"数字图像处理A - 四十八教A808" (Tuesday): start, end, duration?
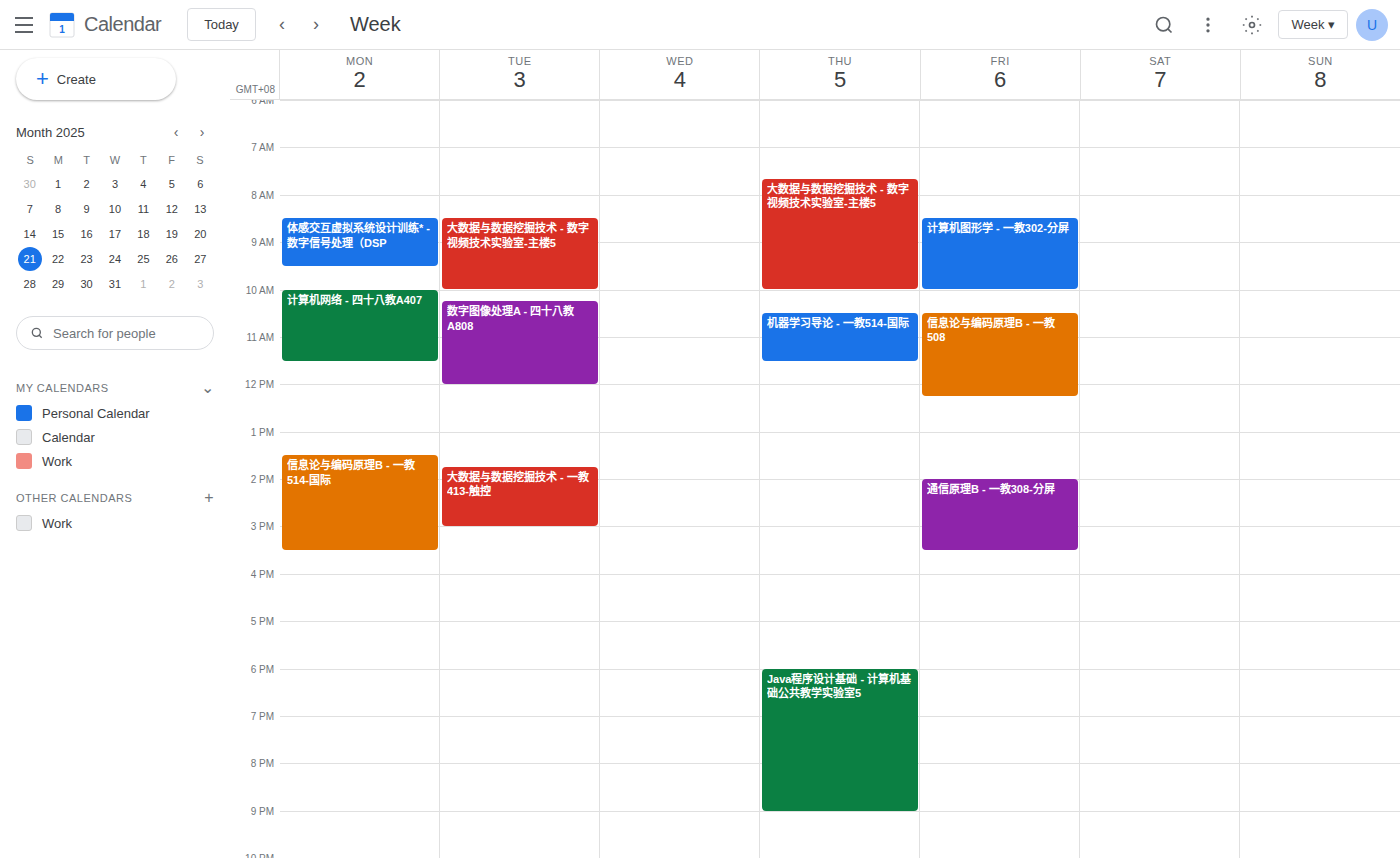
10:15 AM to 12:00 PM, 1 hour 45 minutes